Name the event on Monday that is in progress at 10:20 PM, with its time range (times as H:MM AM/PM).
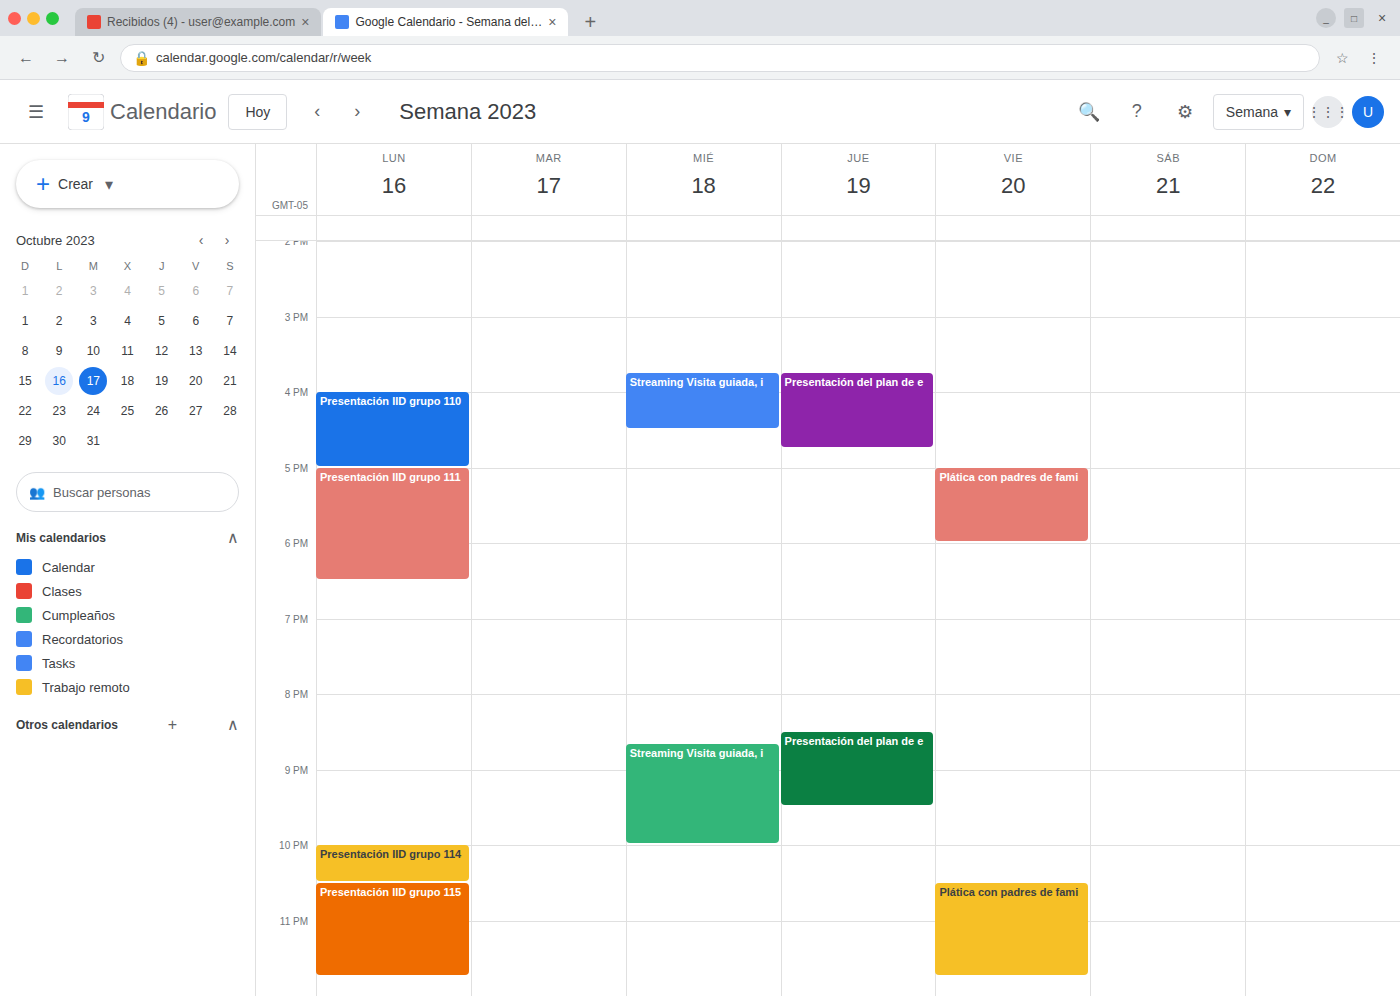
"Presentación IID grupo 114", 10:00 PM to 10:30 PM